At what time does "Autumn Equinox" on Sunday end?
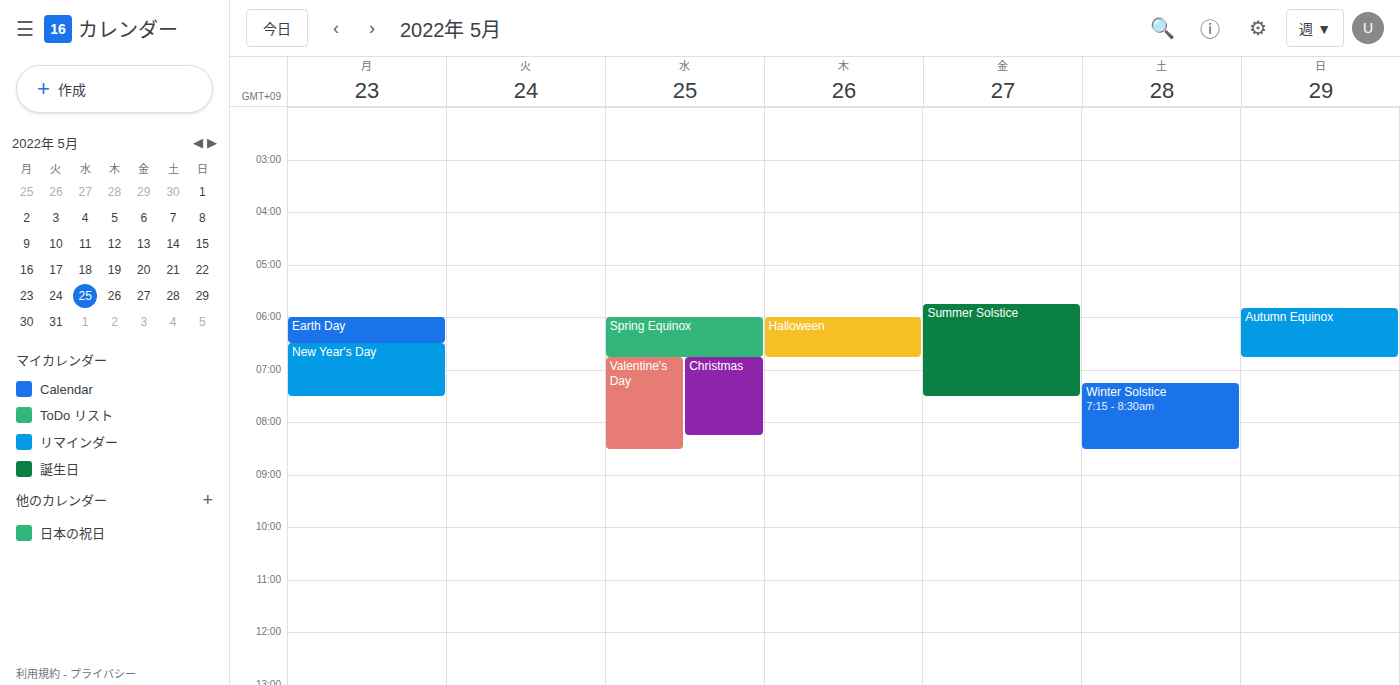
6:45 AM